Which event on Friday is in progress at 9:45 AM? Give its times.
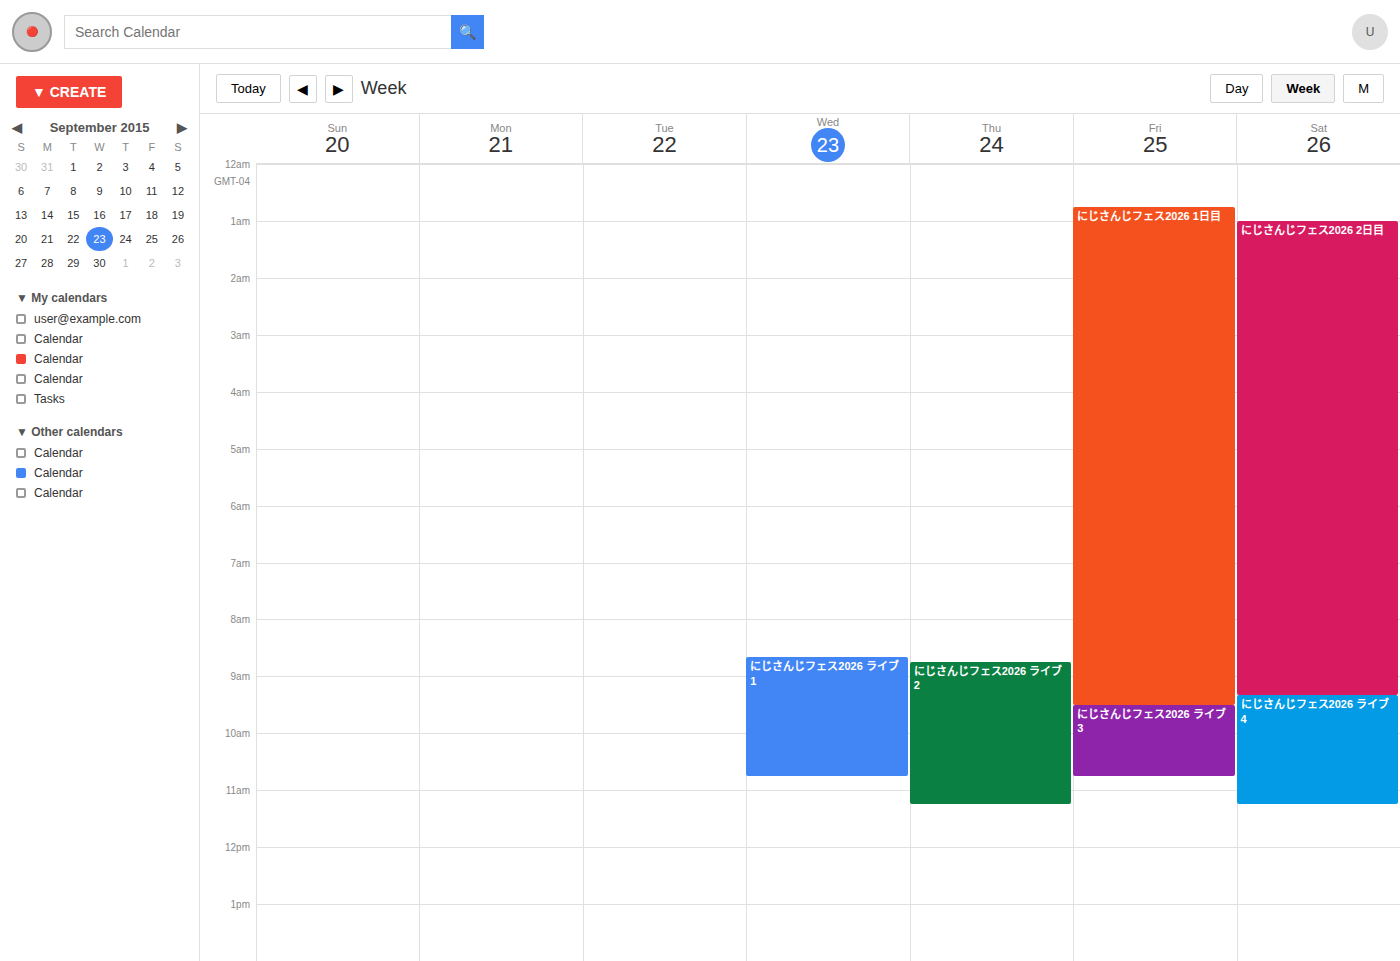
"にじさんじフェス2026 ライブ3", 9:30 AM to 10:45 AM